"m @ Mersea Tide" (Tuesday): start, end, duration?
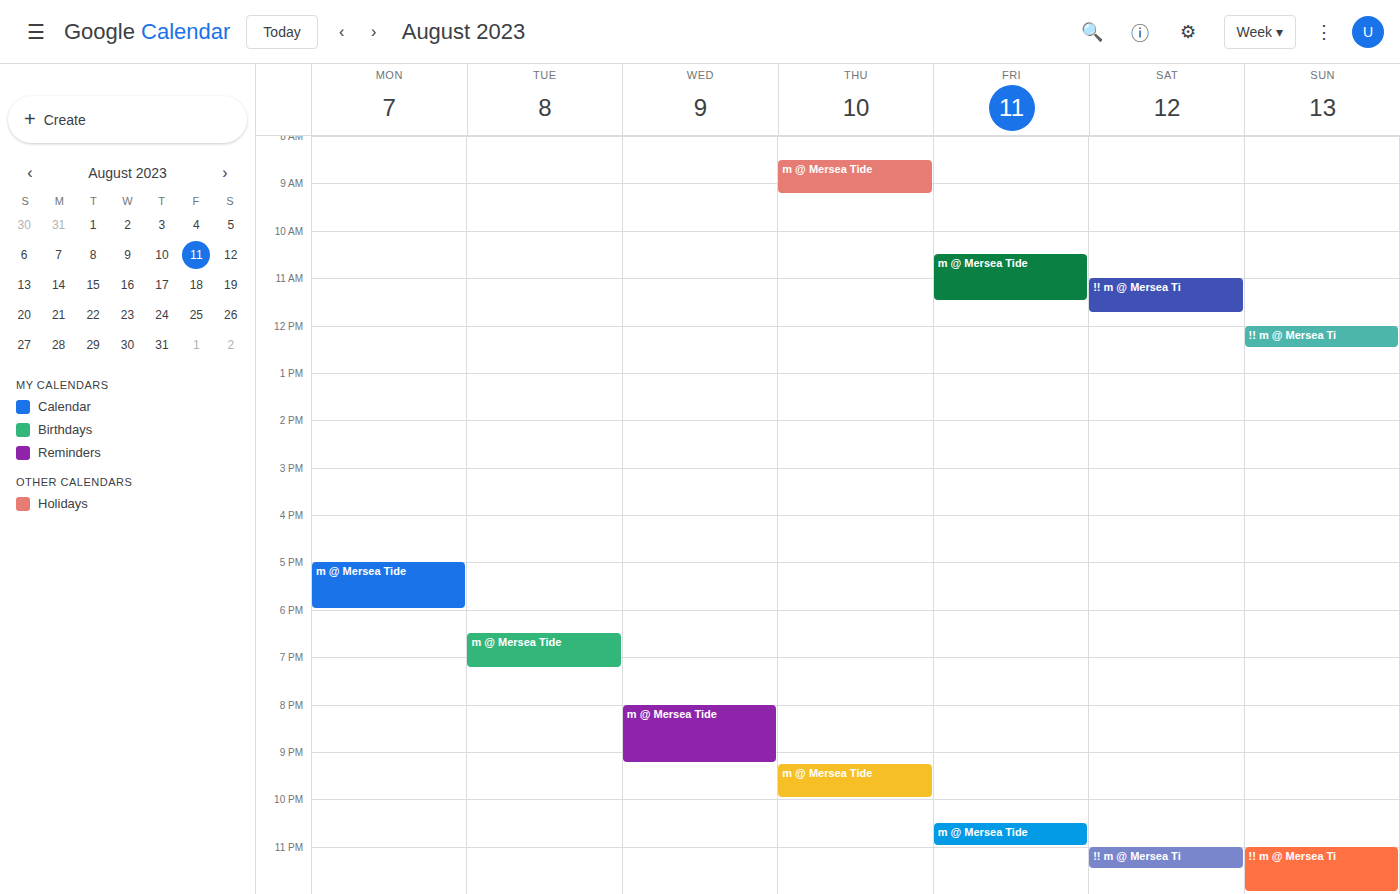
6:30 PM to 7:15 PM, 45 minutes